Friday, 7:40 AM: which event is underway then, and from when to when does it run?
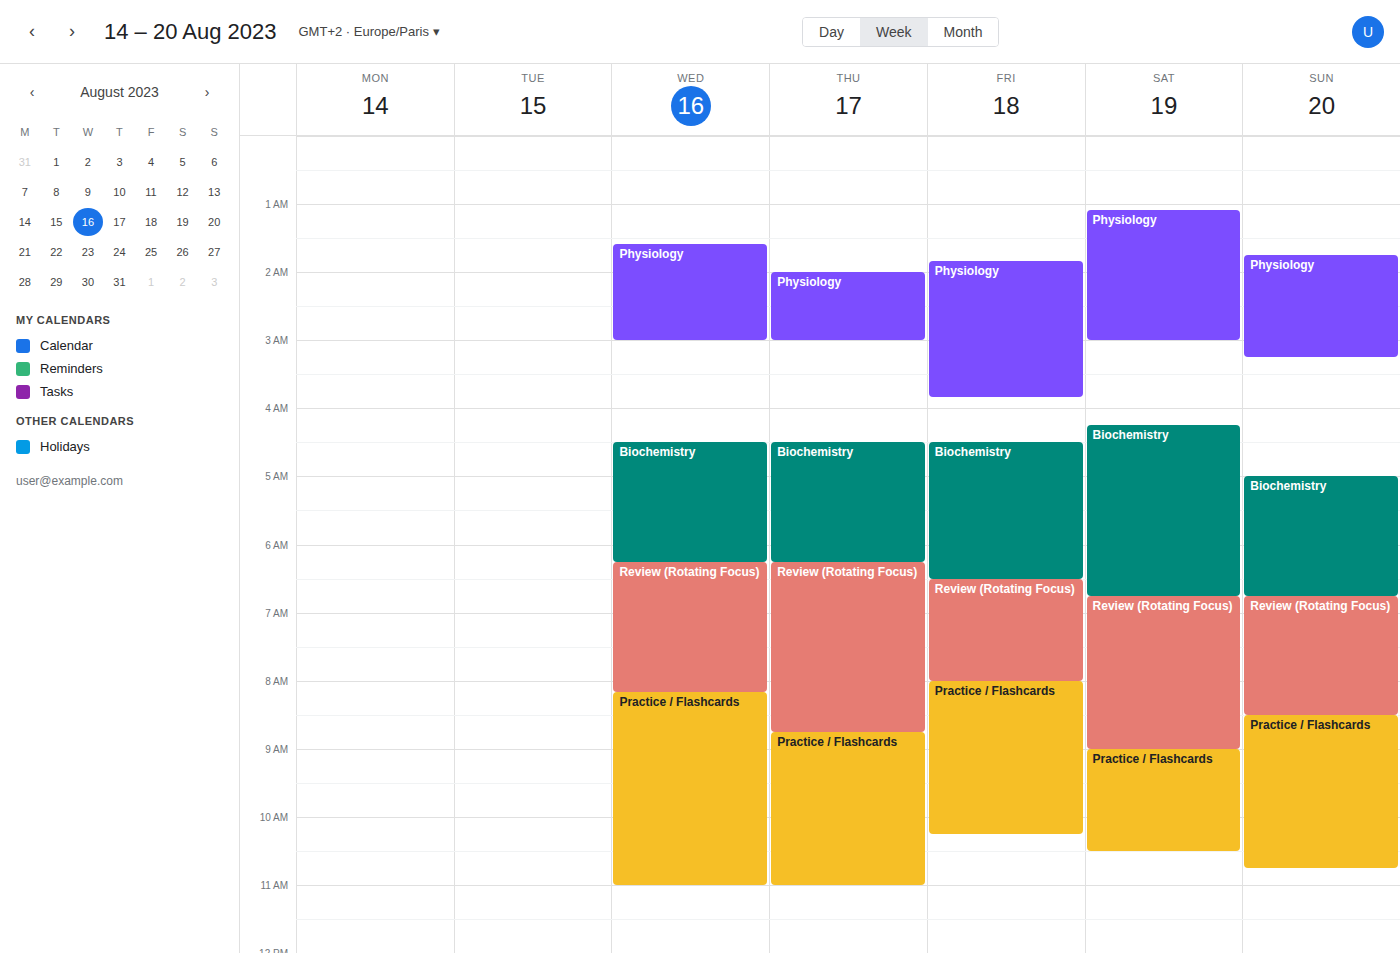
"Review (Rotating Focus)", 6:30 AM to 8:00 AM